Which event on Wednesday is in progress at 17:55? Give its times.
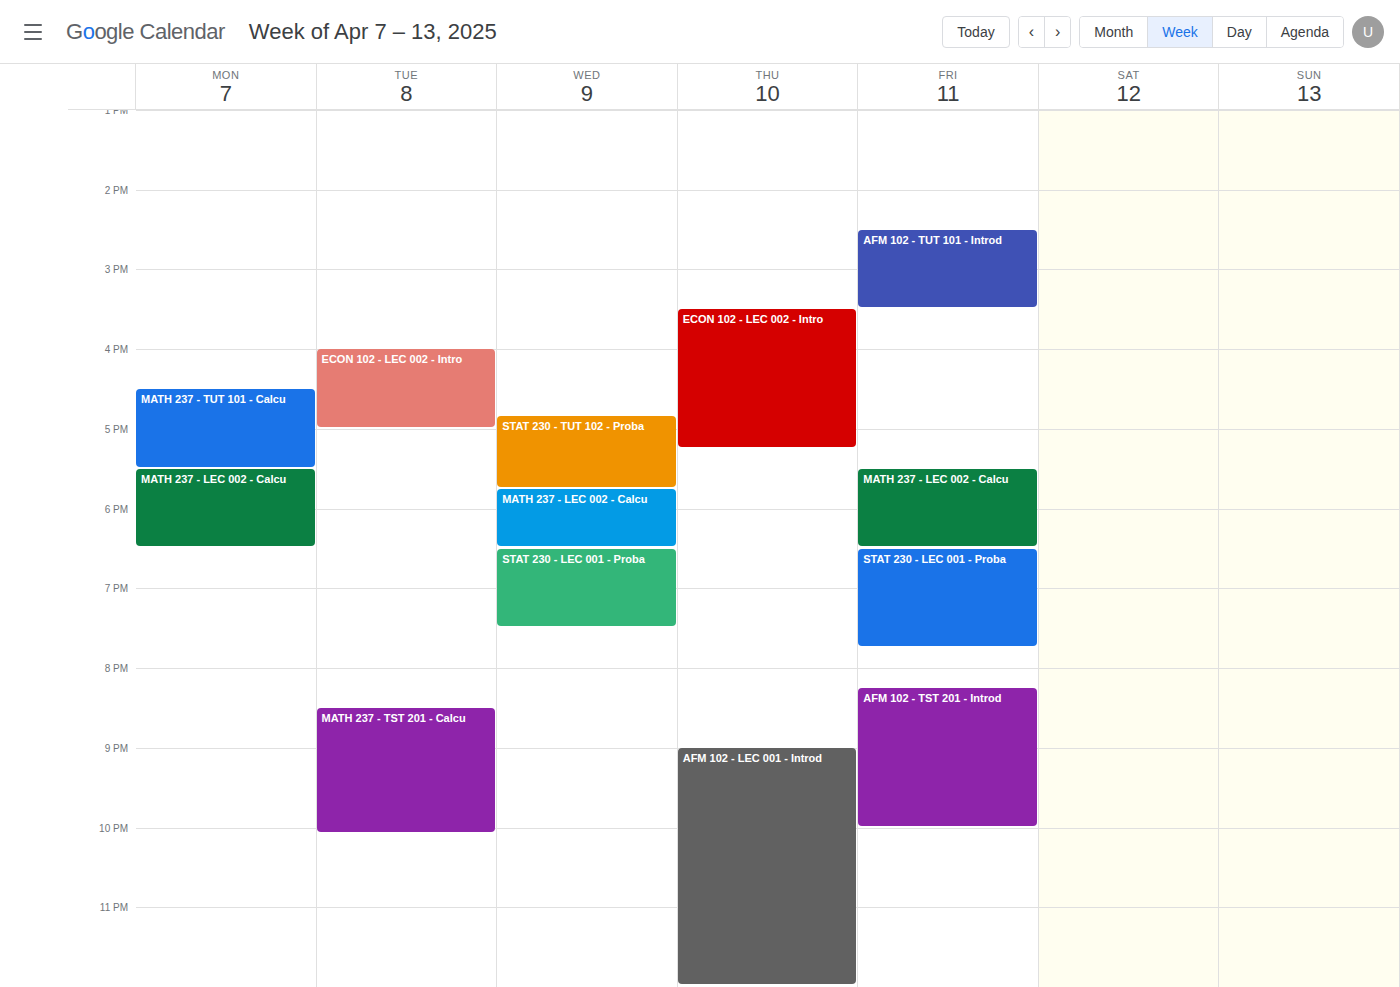
"MATH 237 - LEC 002 - Calcu", 17:45 to 18:30